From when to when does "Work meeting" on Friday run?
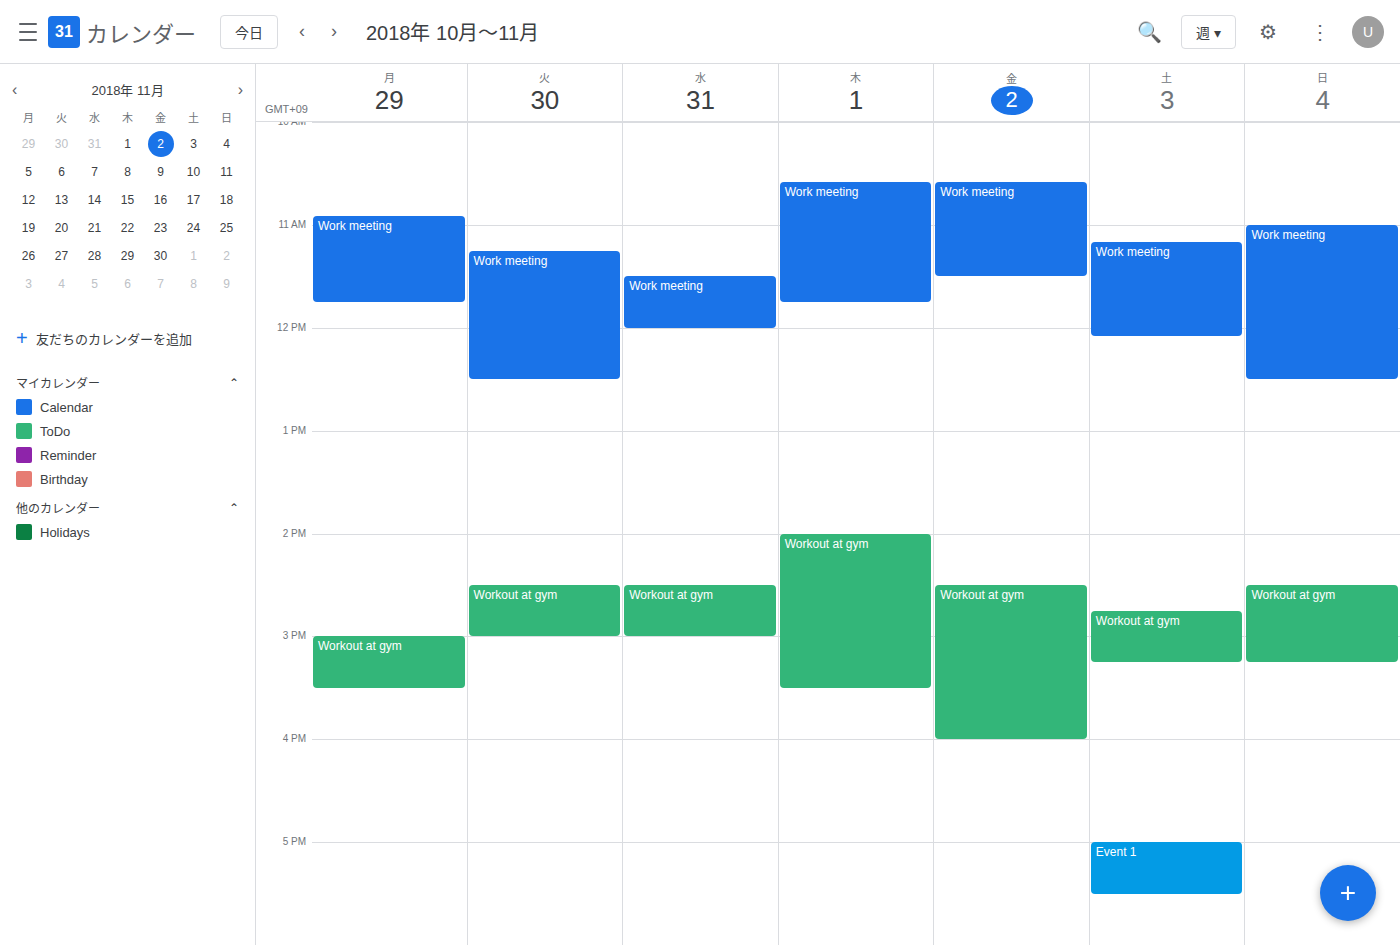
10:35 AM to 11:30 AM